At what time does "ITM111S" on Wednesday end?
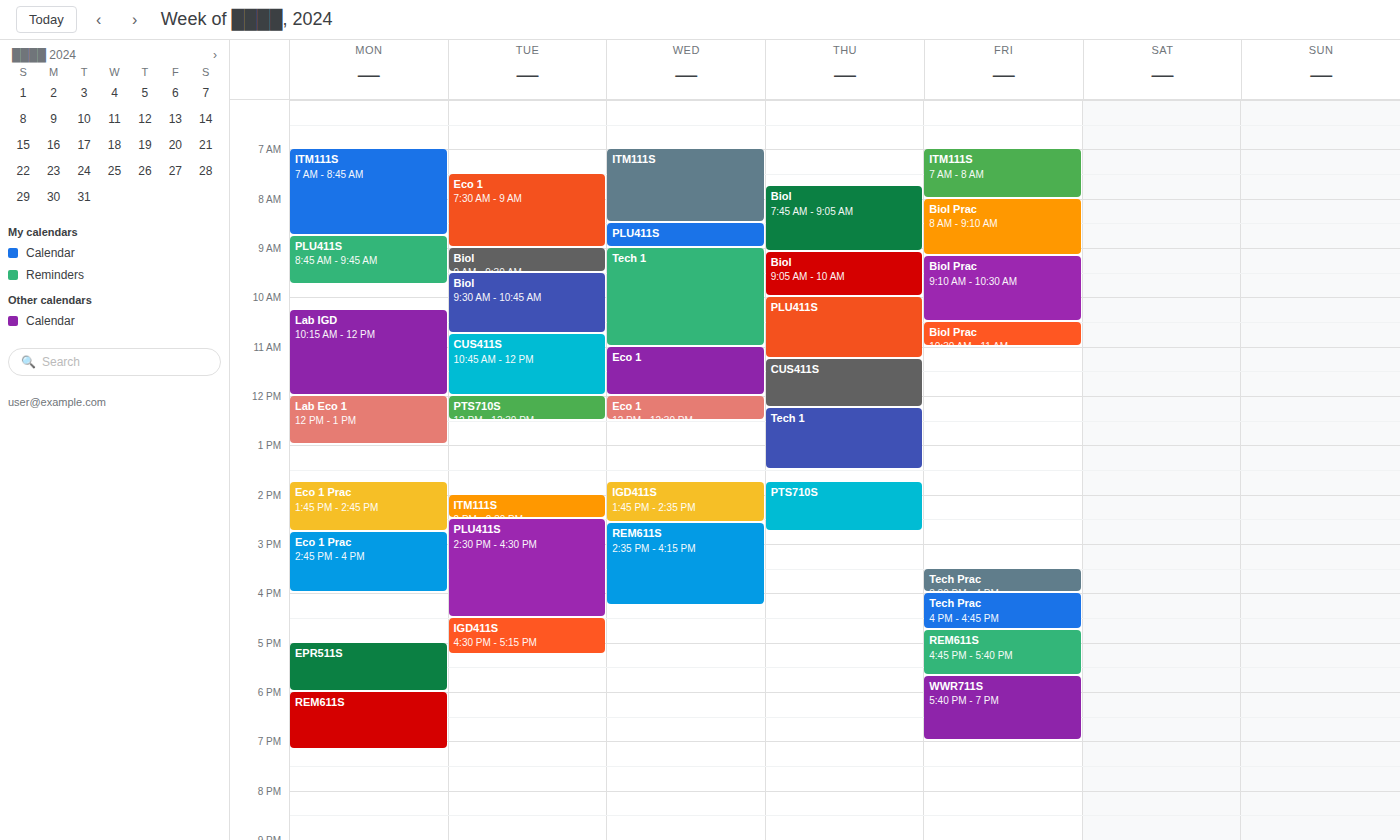
8:30 AM